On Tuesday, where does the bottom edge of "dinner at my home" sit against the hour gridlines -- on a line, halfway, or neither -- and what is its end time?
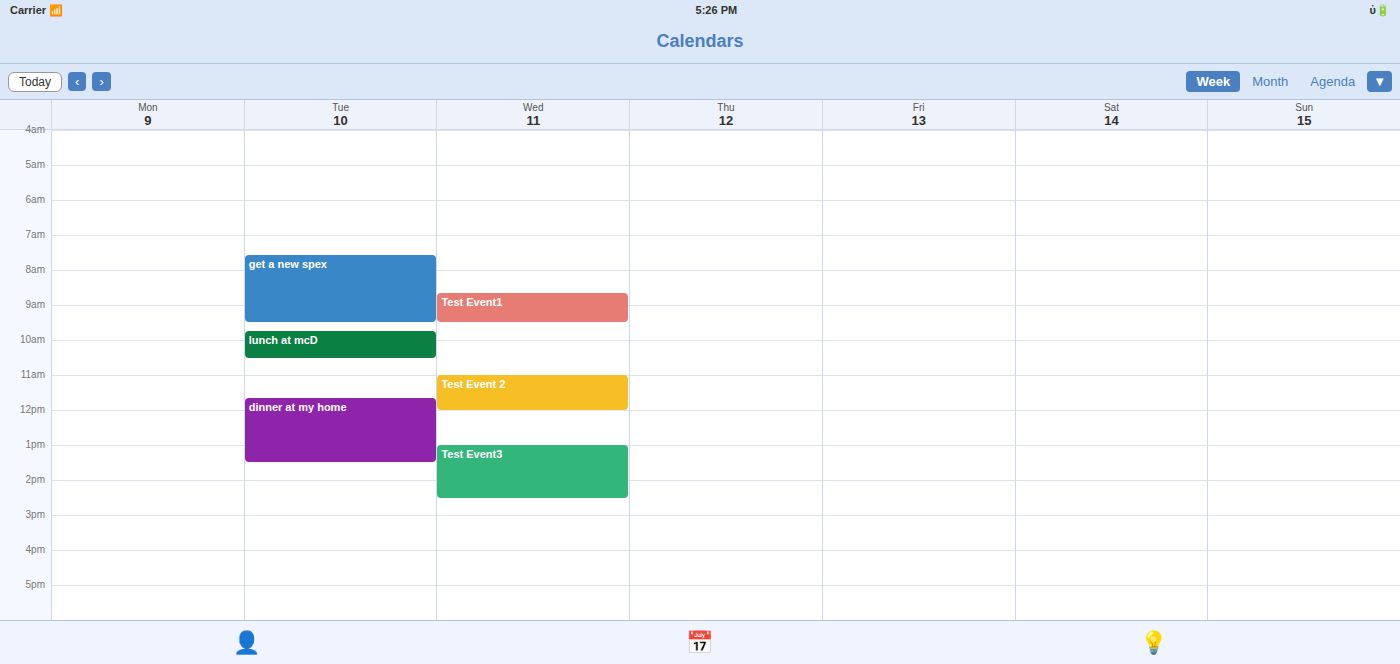
1:30 PM -- halfway between the 1 PM and 2 PM lines.